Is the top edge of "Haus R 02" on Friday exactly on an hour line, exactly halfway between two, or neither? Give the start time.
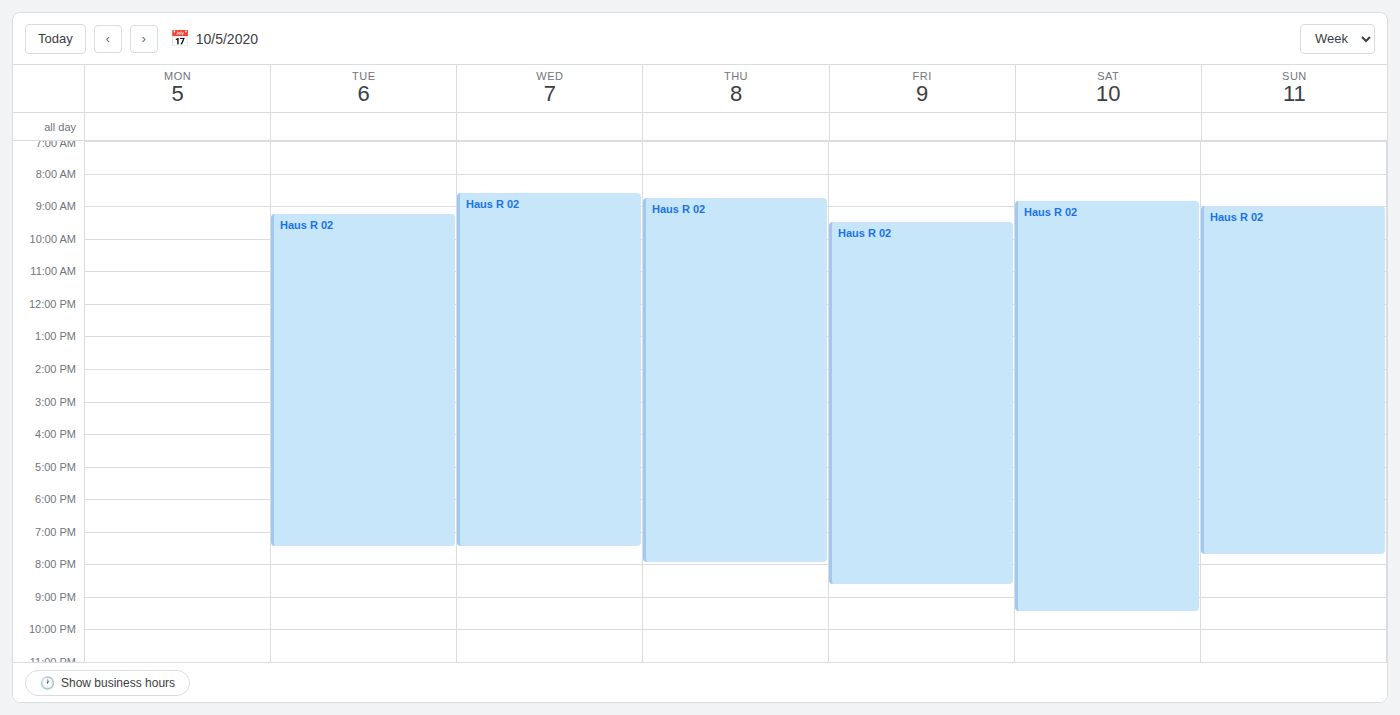
9:30 AM -- halfway between the 9 AM and 10 AM lines.